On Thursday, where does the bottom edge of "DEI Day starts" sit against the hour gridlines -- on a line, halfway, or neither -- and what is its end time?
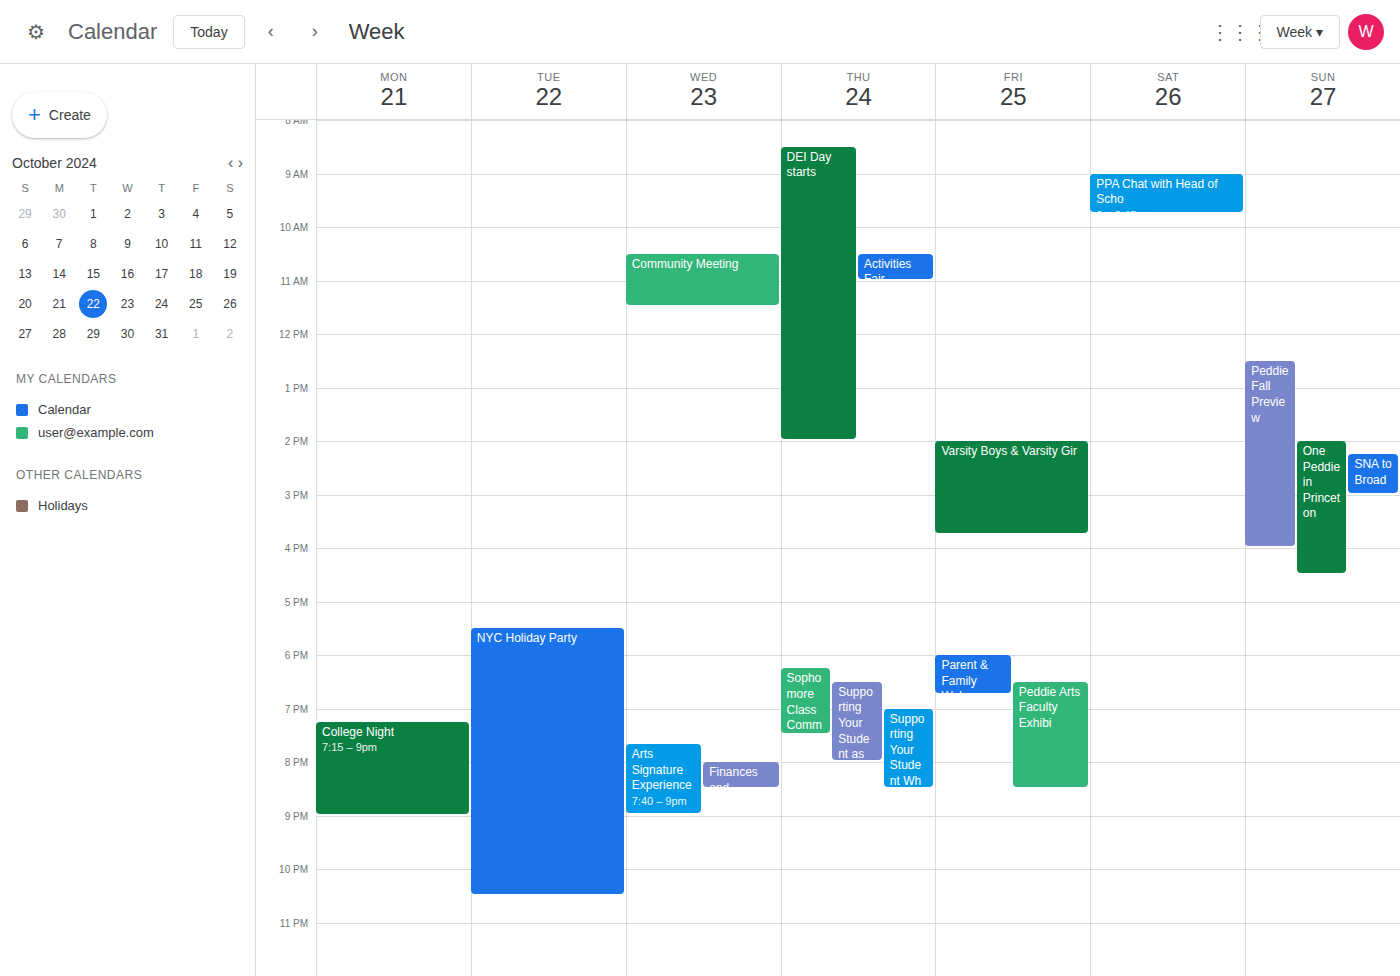
2:00 PM -- exactly on the 2 PM line.